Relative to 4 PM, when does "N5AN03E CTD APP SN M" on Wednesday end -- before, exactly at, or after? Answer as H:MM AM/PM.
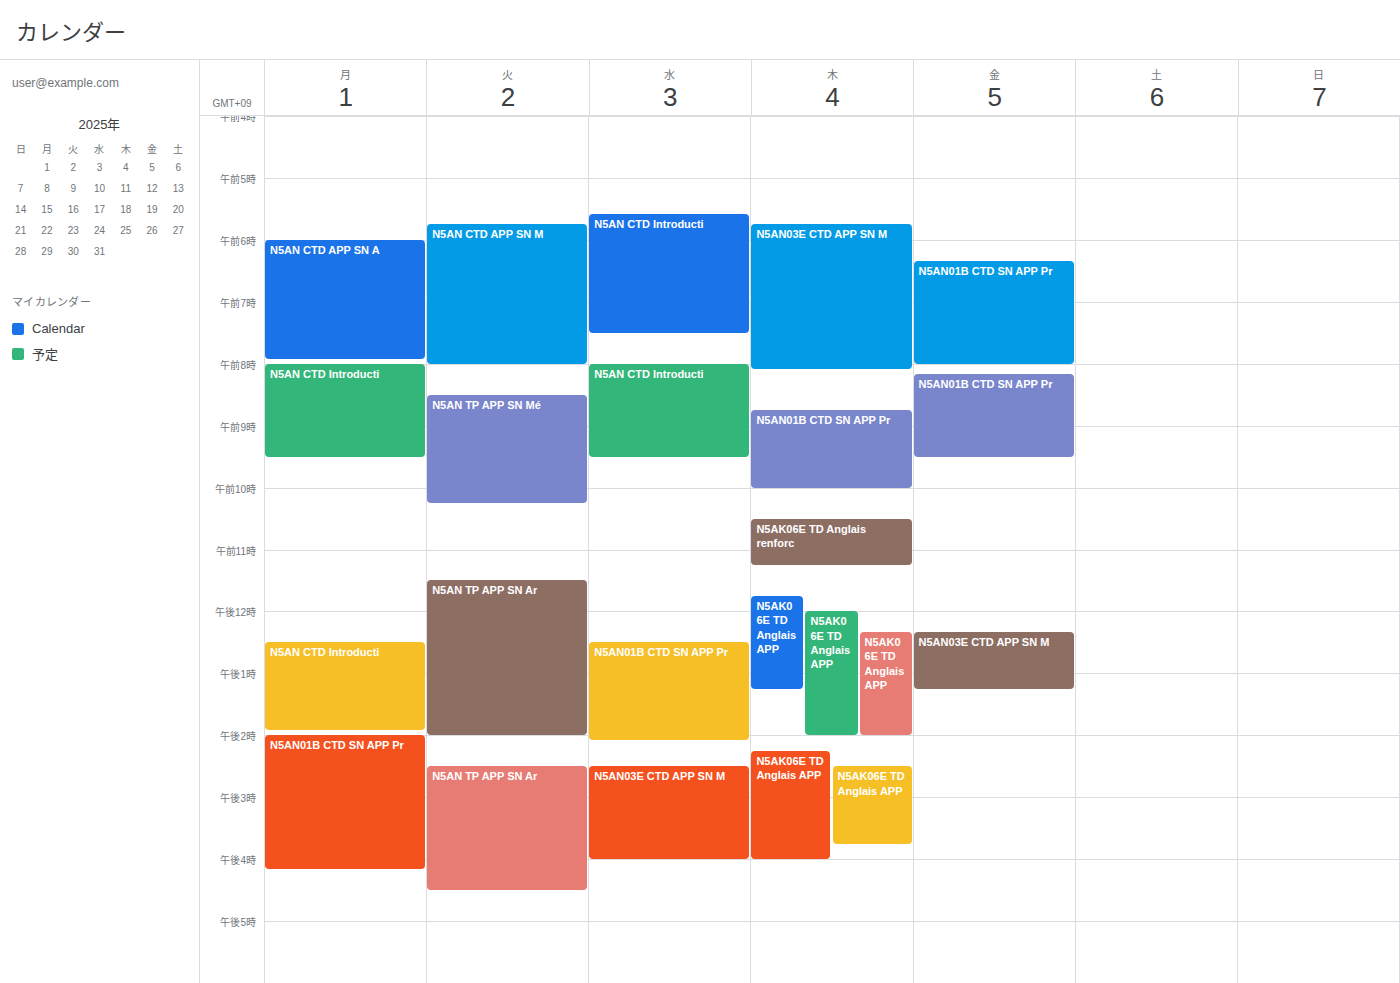
4:00 PM -- exactly at 4 PM, on the 4 PM line.